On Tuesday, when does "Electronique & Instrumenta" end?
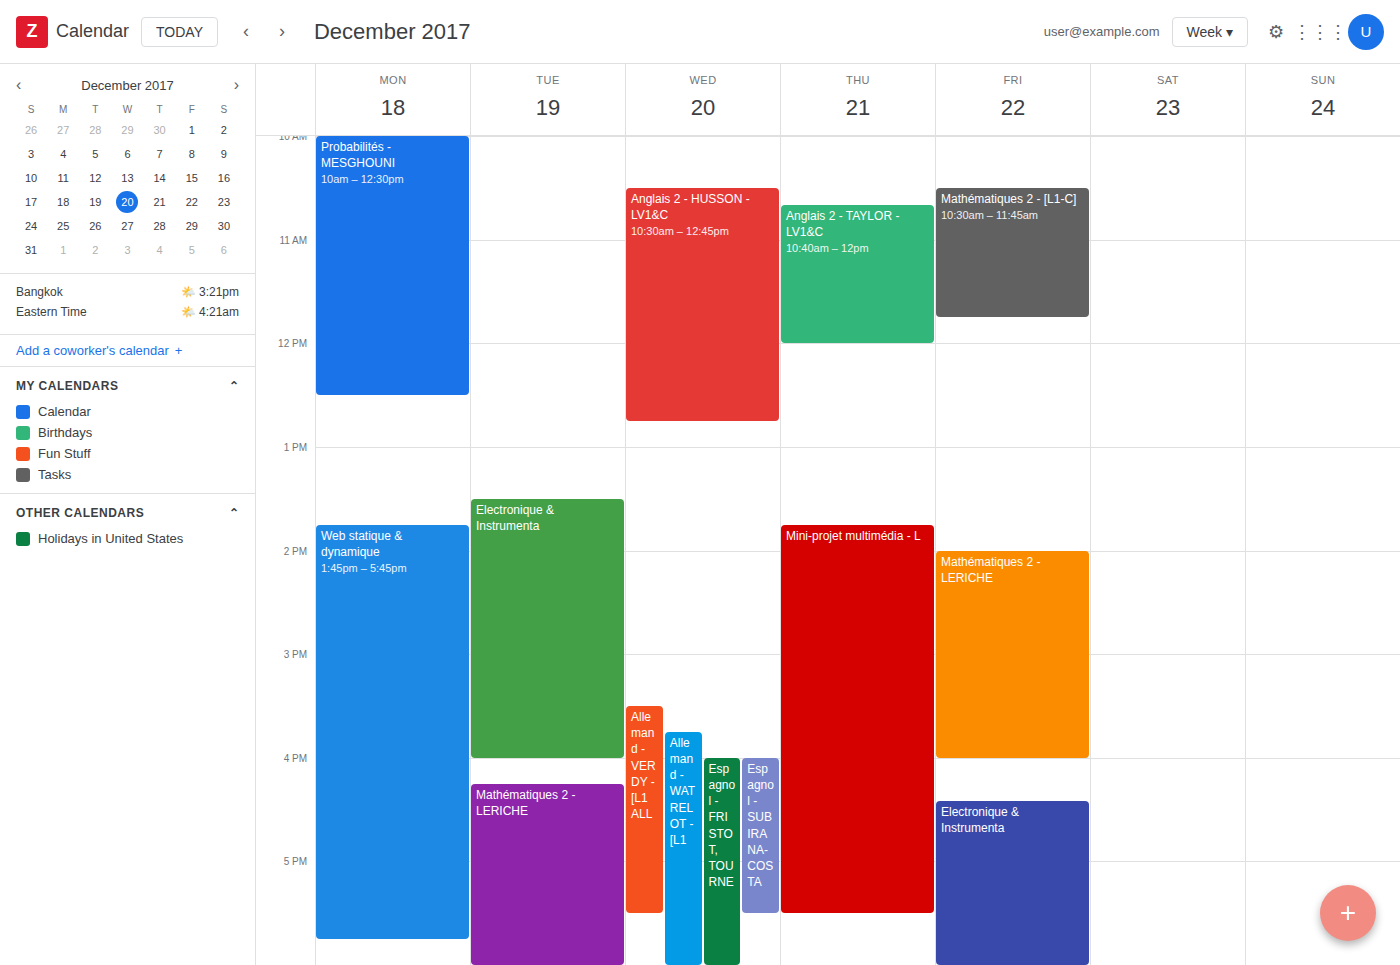
16:00